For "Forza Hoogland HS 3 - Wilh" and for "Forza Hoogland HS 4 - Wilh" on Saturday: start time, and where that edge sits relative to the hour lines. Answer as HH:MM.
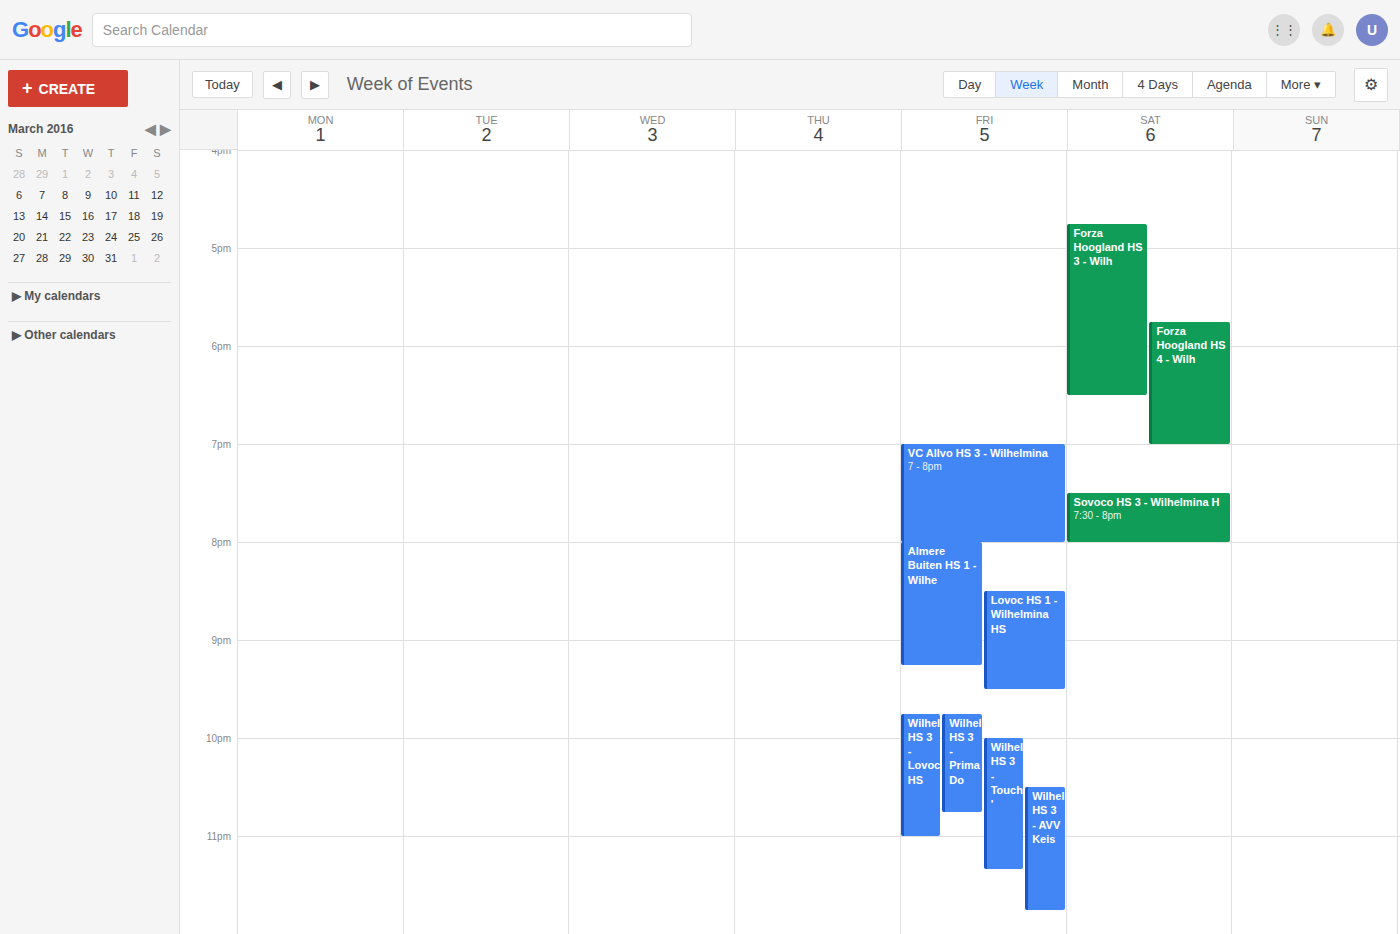
"Forza Hoogland HS 3 - Wilh": 16:45, neither: three quarters of the way from the 16:00 line to the 17:00 line. "Forza Hoogland HS 4 - Wilh": 17:45, neither: three quarters of the way from the 17:00 line to the 18:00 line.